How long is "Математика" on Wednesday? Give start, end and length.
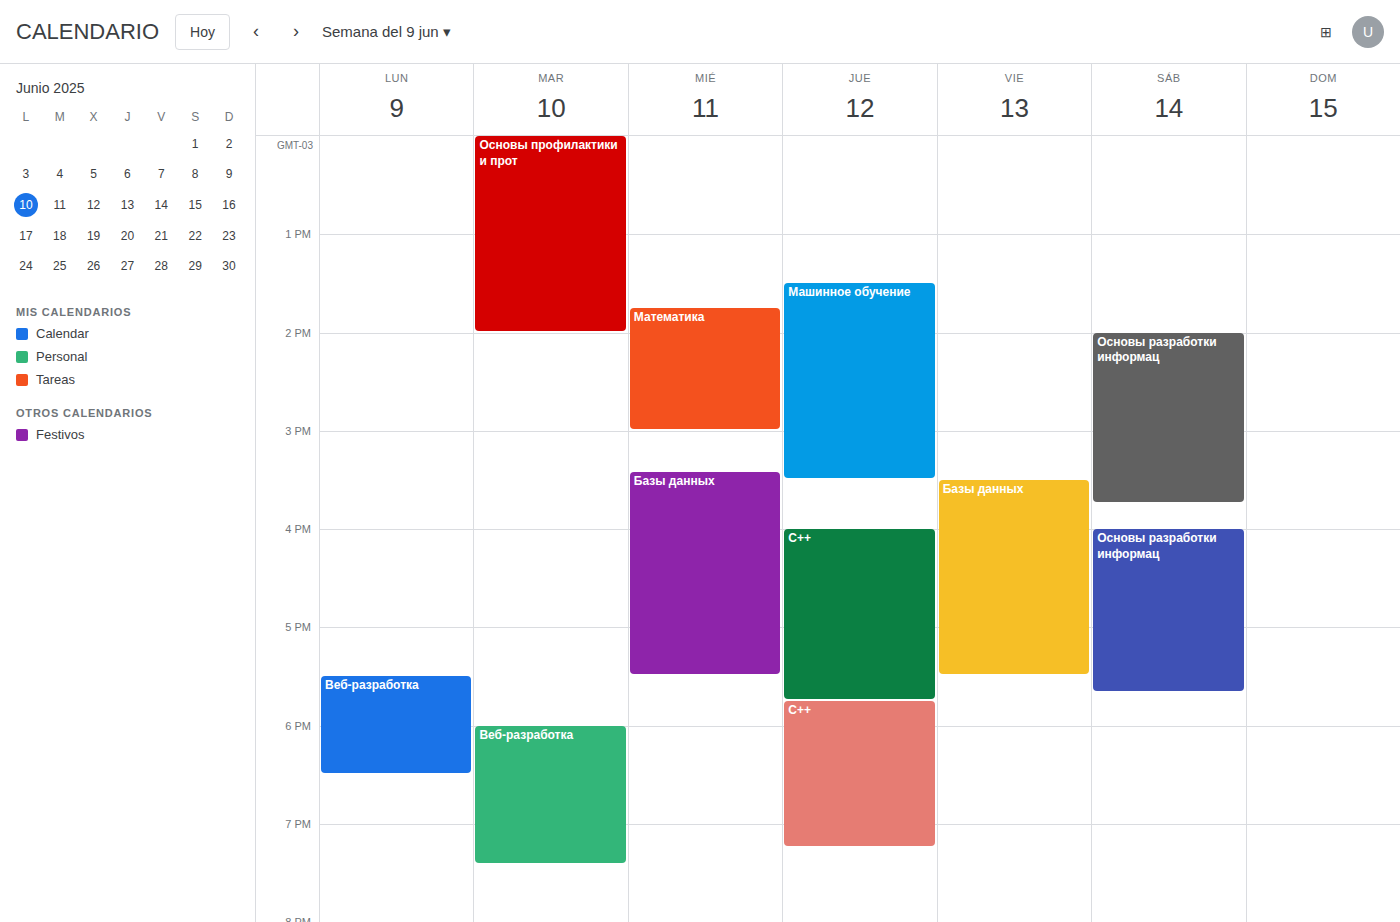
1:45 PM to 3:00 PM, 1 hour 15 minutes